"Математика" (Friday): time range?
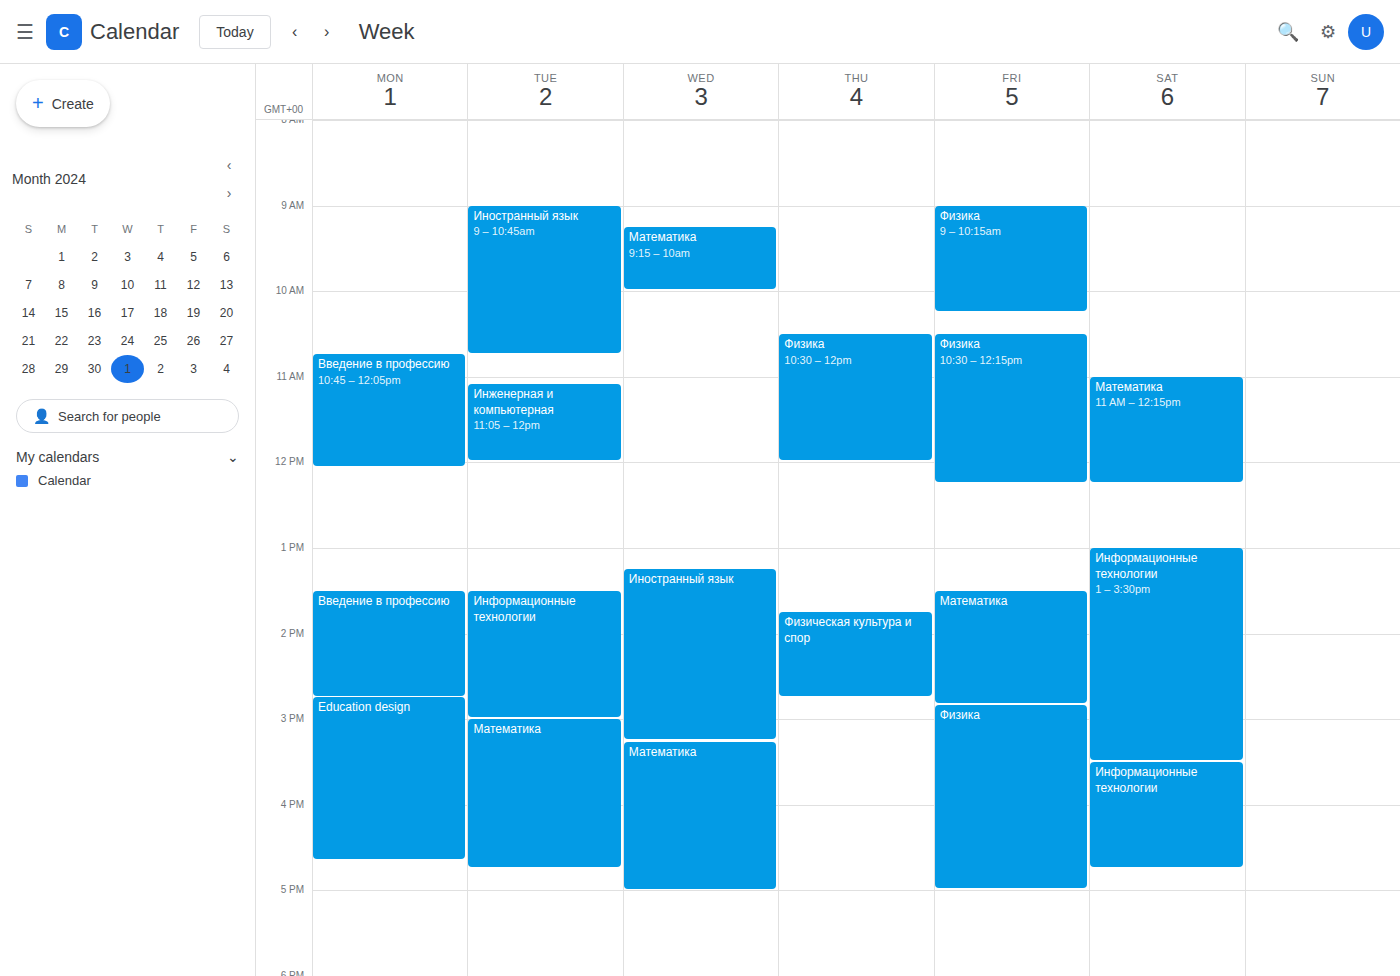
1:30 PM to 2:50 PM